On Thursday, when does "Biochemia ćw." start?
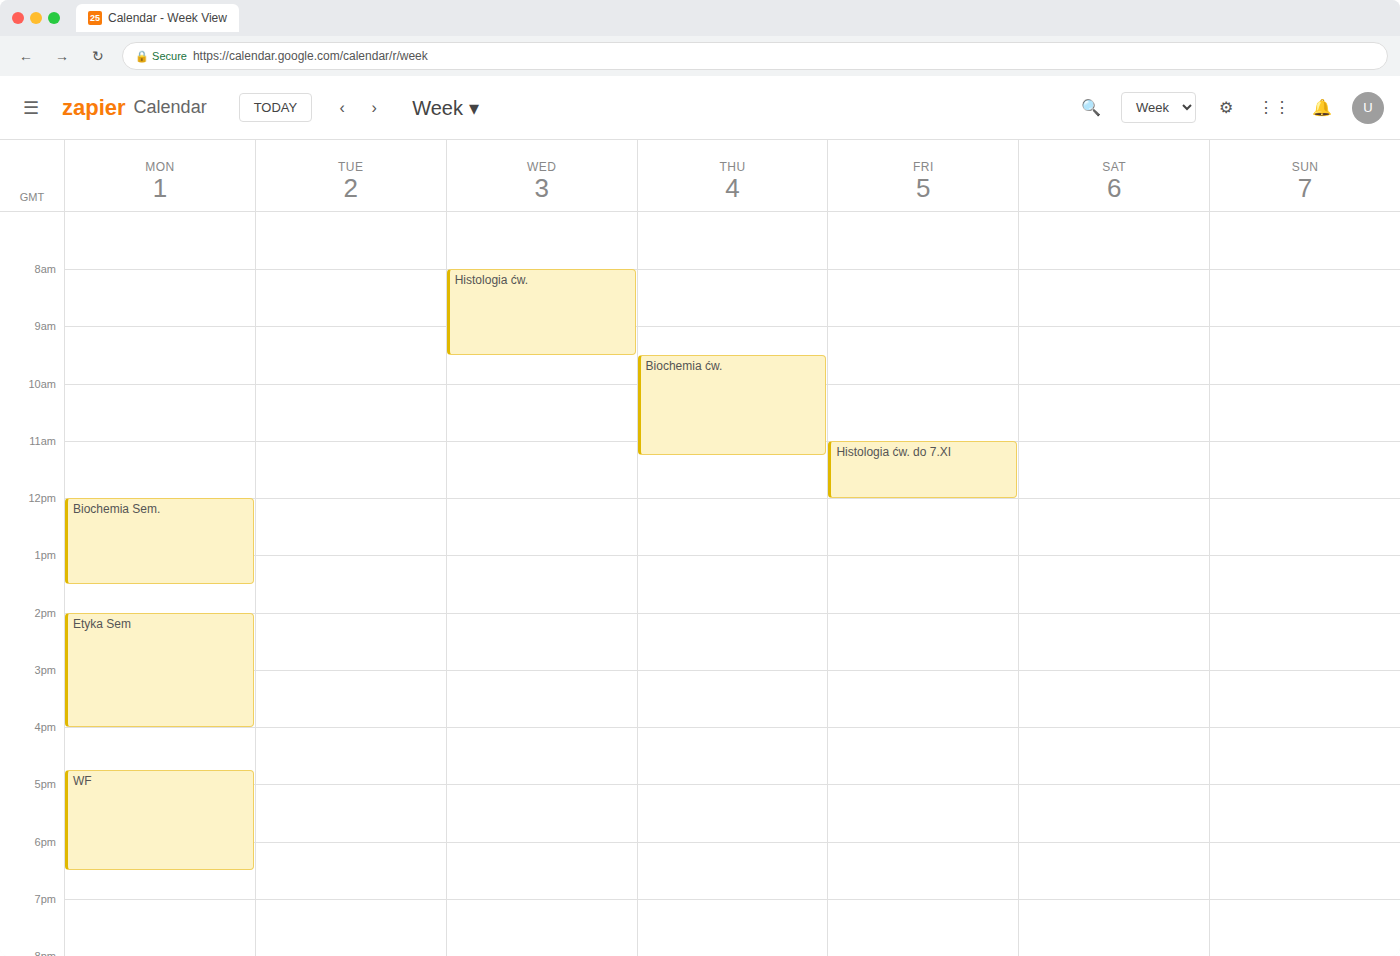
9:30 AM